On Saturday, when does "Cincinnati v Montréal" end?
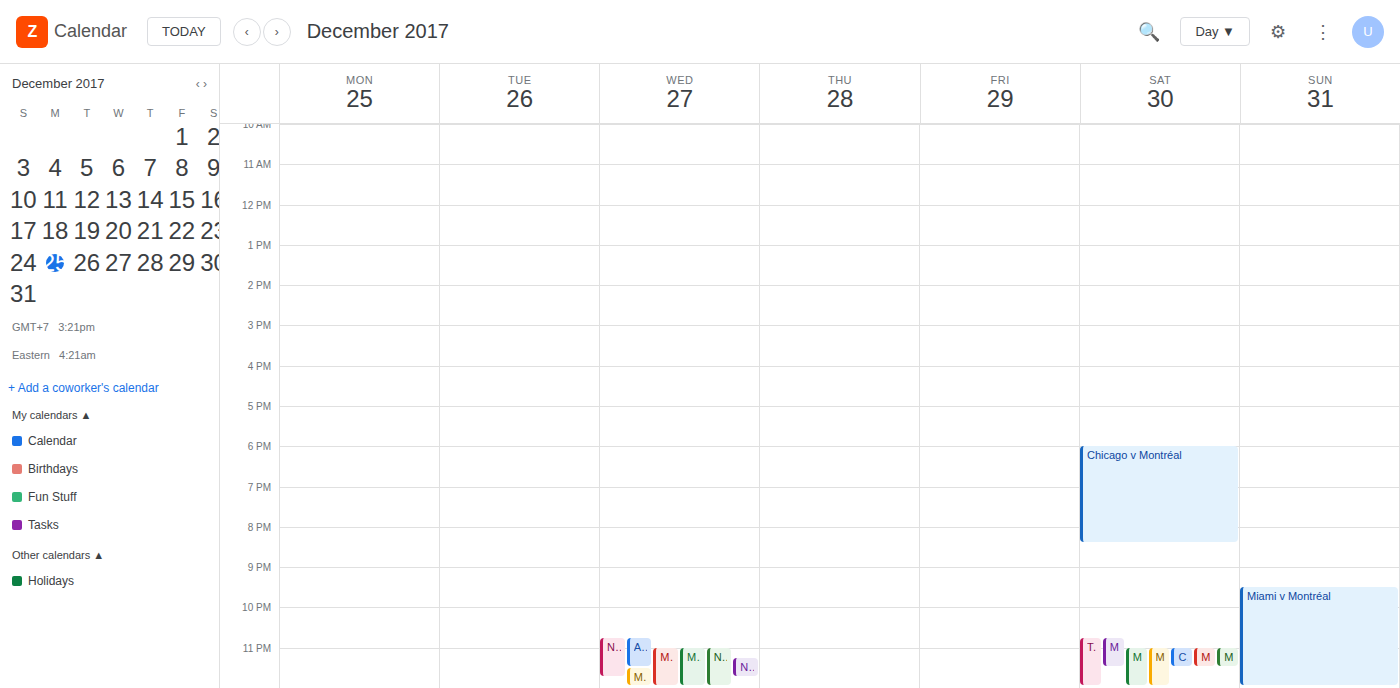
23:30